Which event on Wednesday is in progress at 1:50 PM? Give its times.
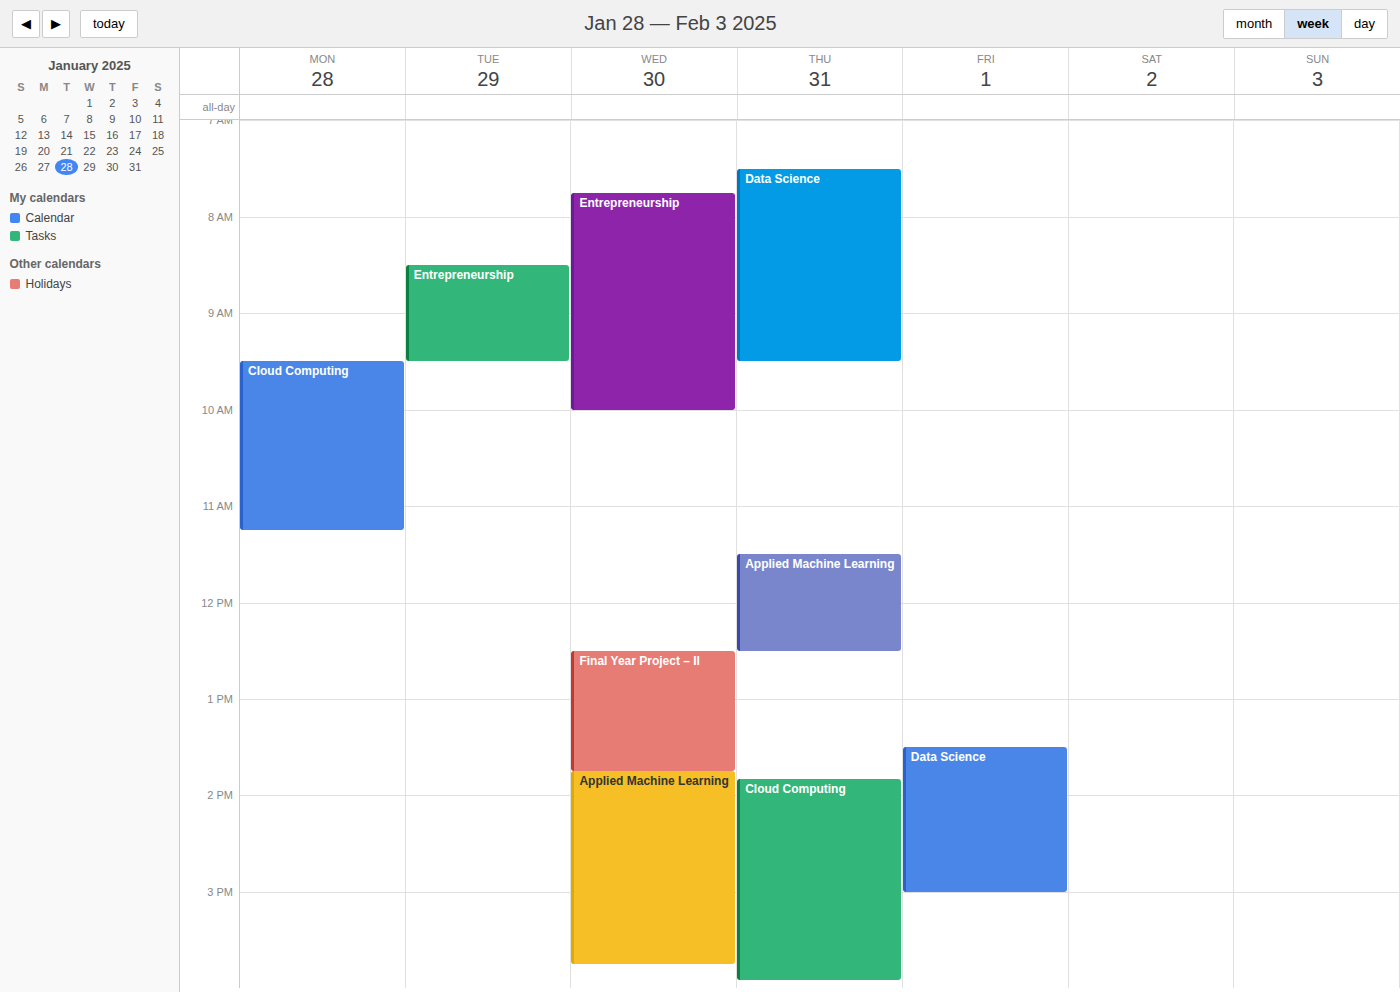
"Applied Machine Learning", 1:45 PM to 3:45 PM